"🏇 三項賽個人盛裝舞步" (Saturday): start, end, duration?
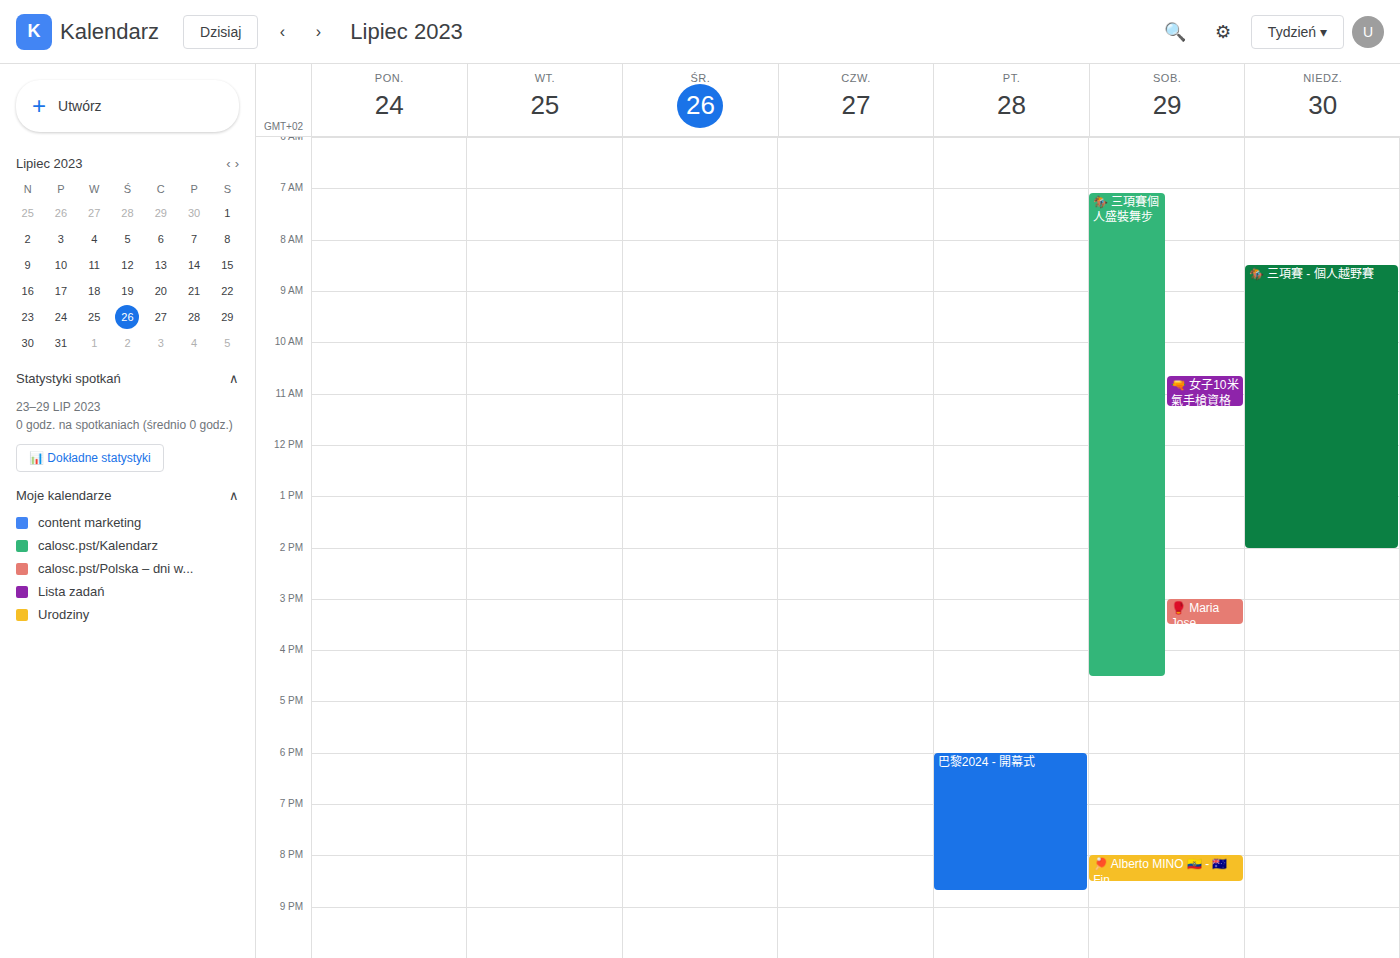
7:05 AM to 4:30 PM, 9 hours 25 minutes